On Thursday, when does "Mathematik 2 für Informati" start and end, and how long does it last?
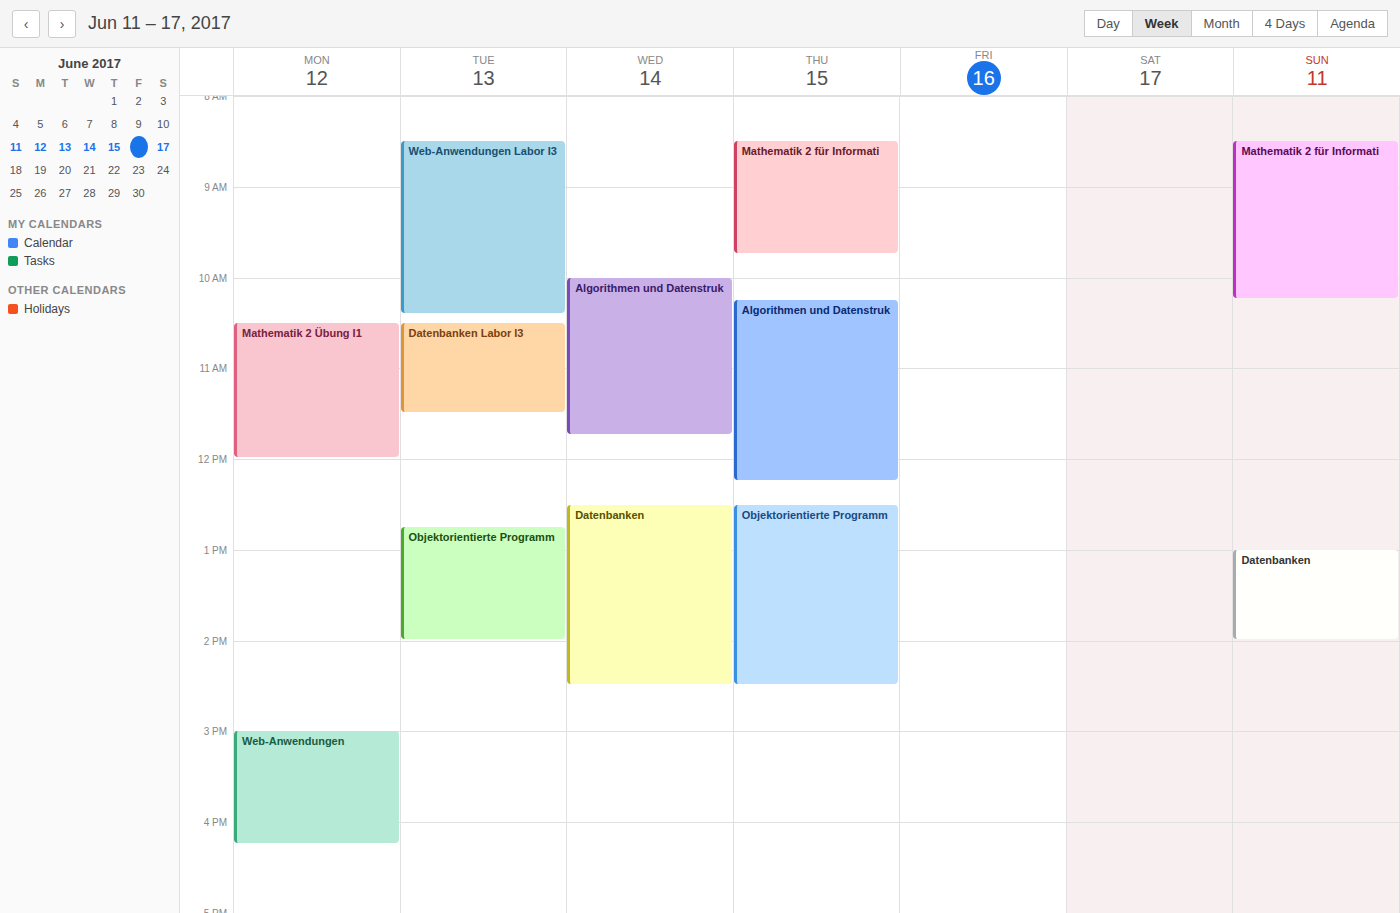
8:30 AM to 9:45 AM, 1 hour 15 minutes